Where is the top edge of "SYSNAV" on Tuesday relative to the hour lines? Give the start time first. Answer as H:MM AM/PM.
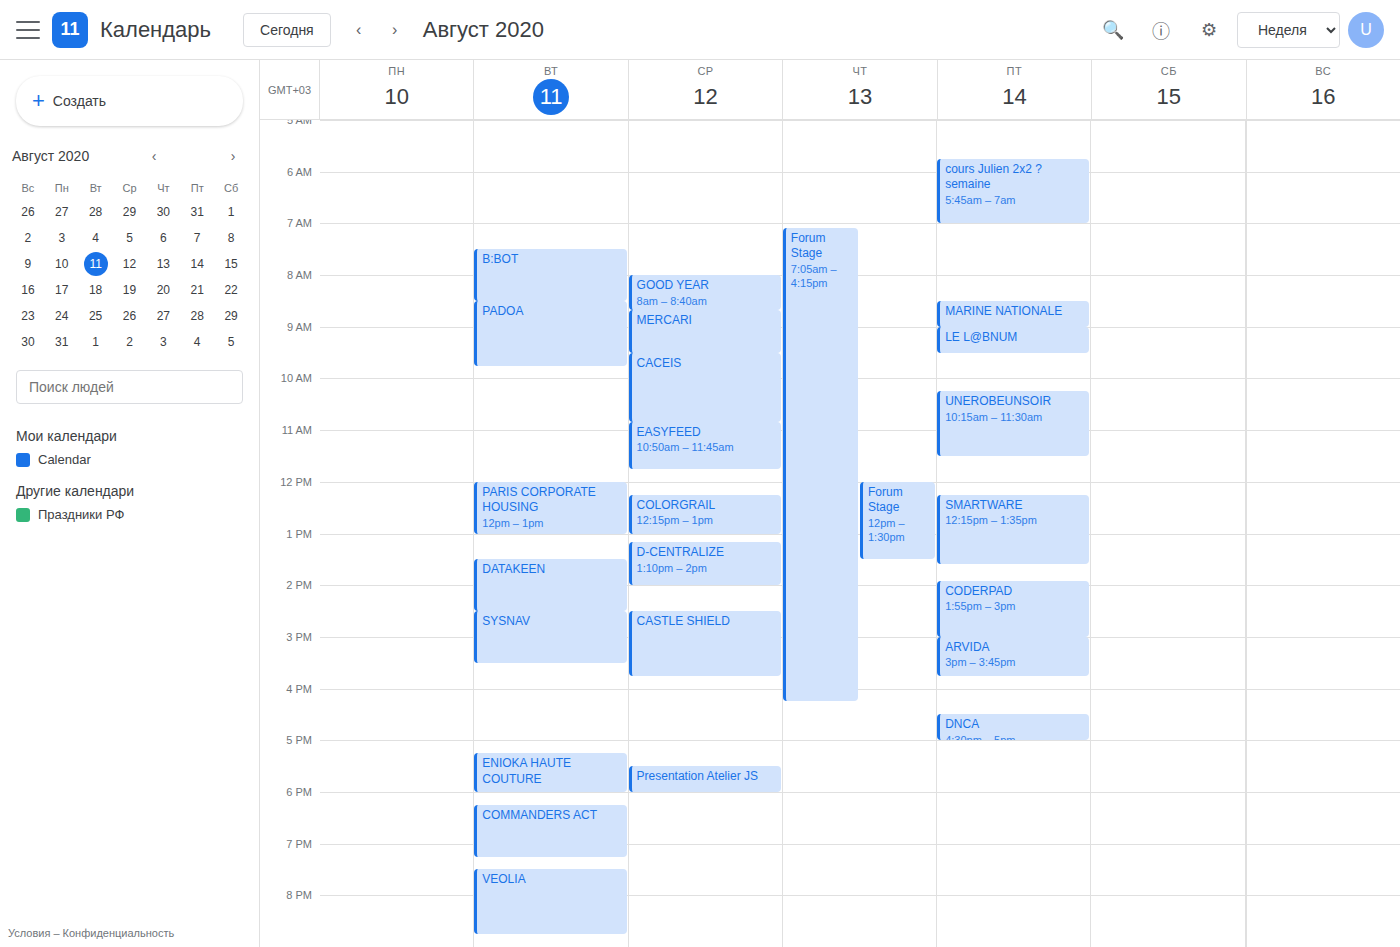
2:30 PM -- halfway between the 2 PM and 3 PM lines.